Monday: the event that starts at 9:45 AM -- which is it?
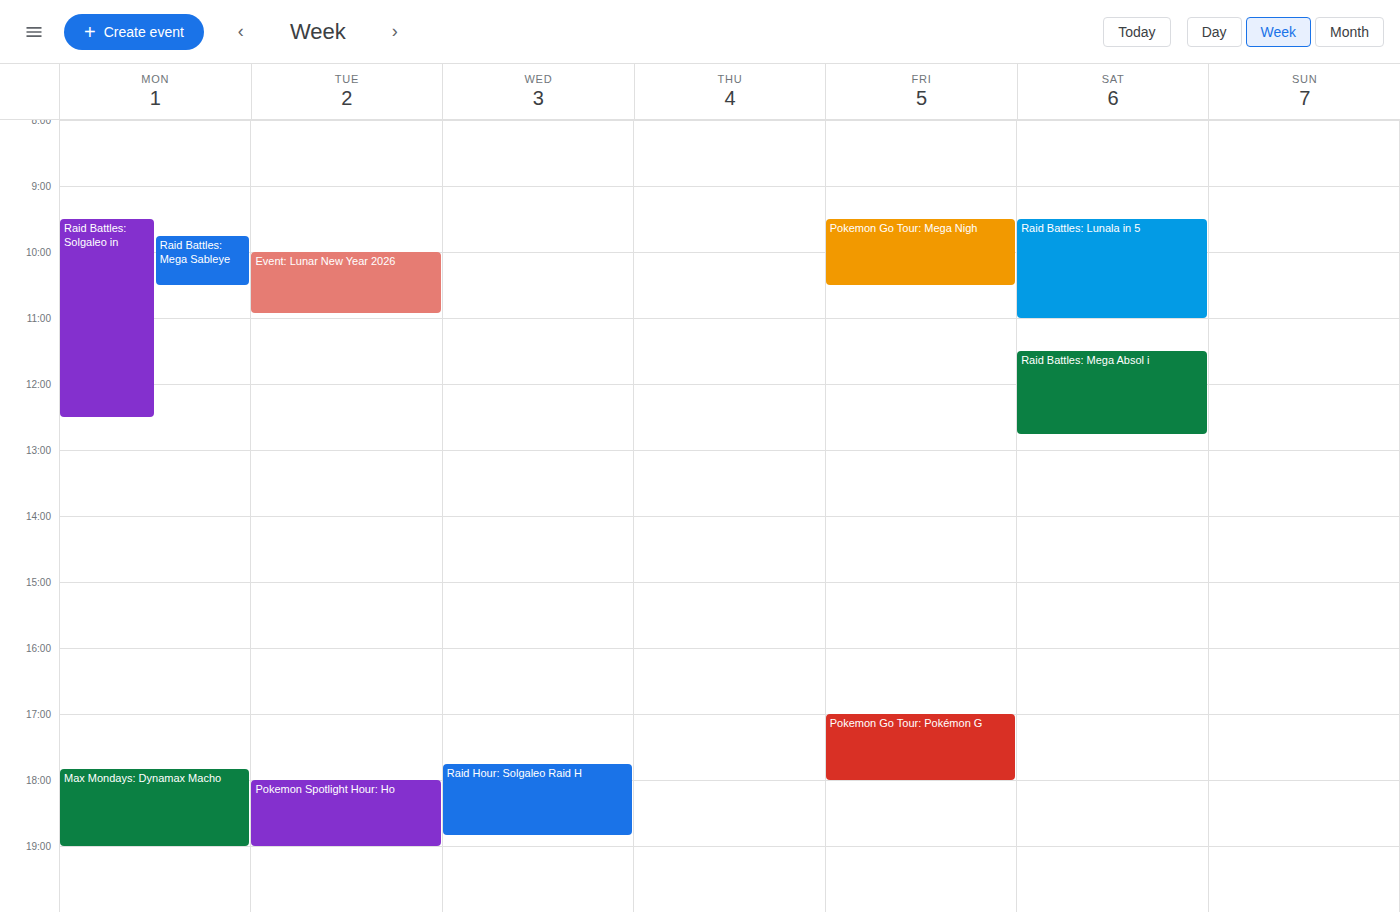
"Raid Battles: Mega Sableye"